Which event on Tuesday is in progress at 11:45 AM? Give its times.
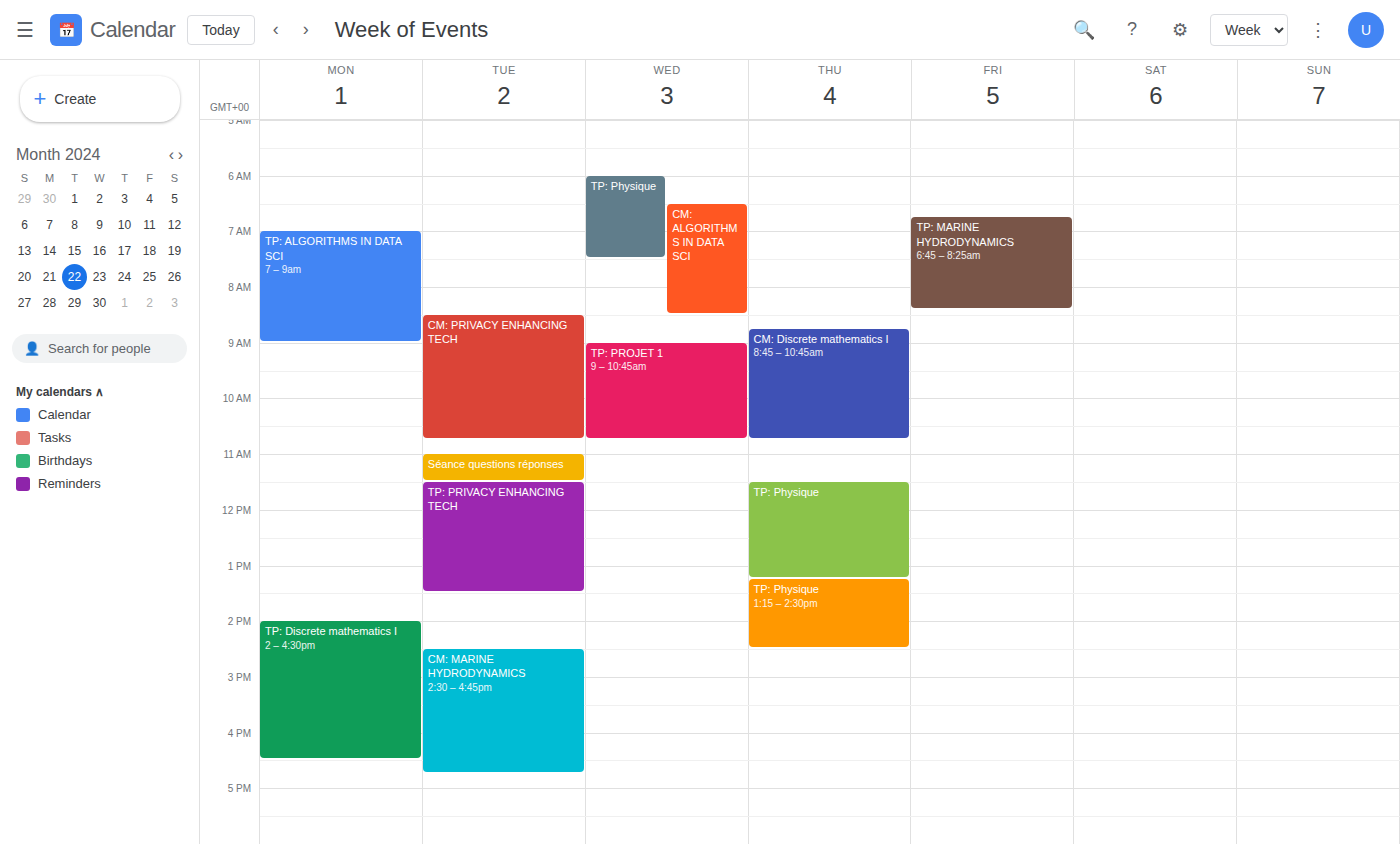
"TP: PRIVACY ENHANCING TECH", 11:30 AM to 1:30 PM